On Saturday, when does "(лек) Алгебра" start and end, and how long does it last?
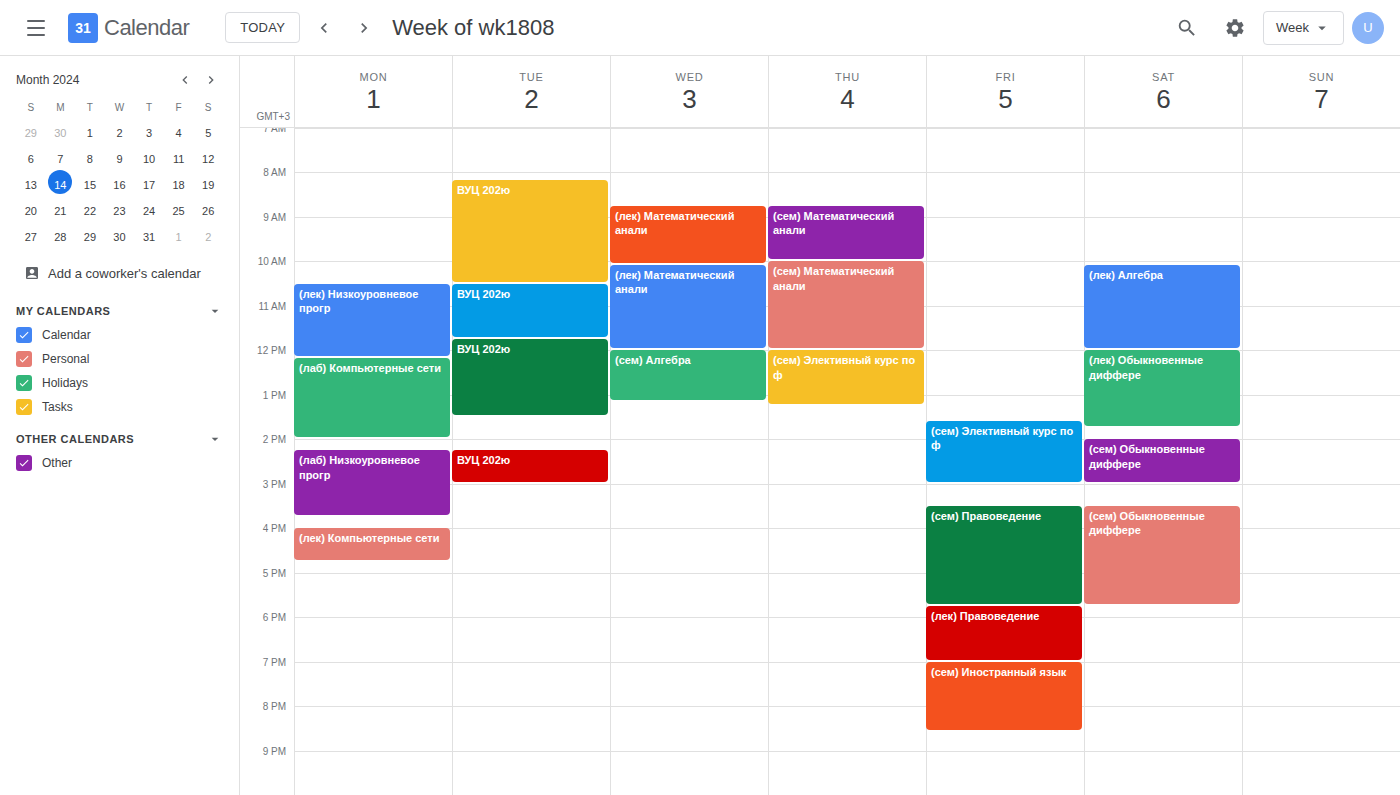
10:05 AM to 12:00 PM, 1 hour 55 minutes